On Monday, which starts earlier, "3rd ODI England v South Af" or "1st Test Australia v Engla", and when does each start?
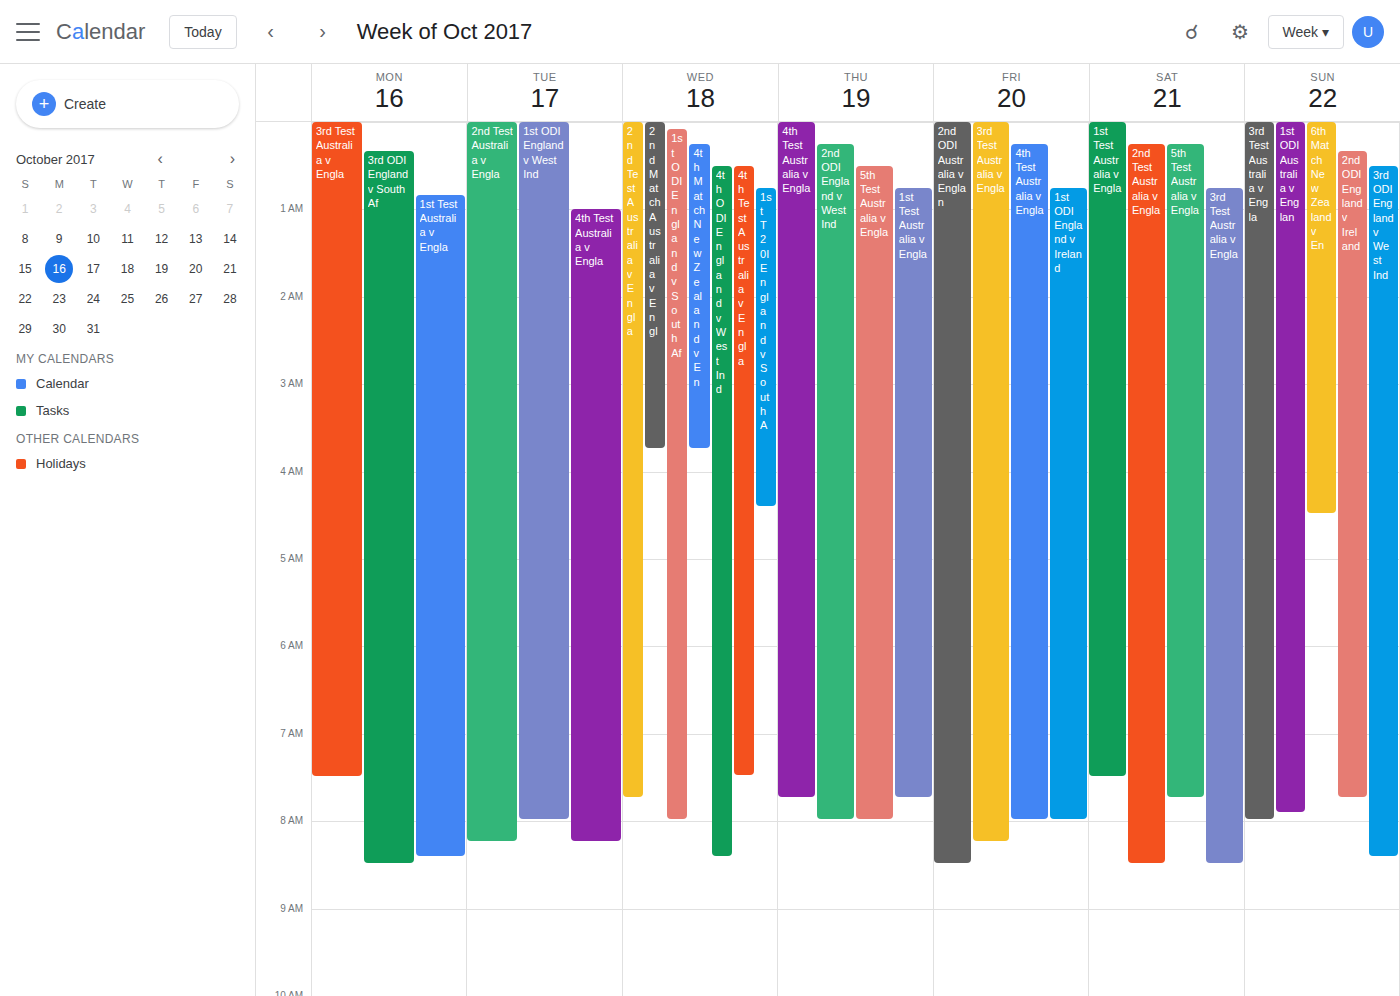
"3rd ODI England v South Af" 12:20 AM; "1st Test Australia v Engla" 12:50 AM.